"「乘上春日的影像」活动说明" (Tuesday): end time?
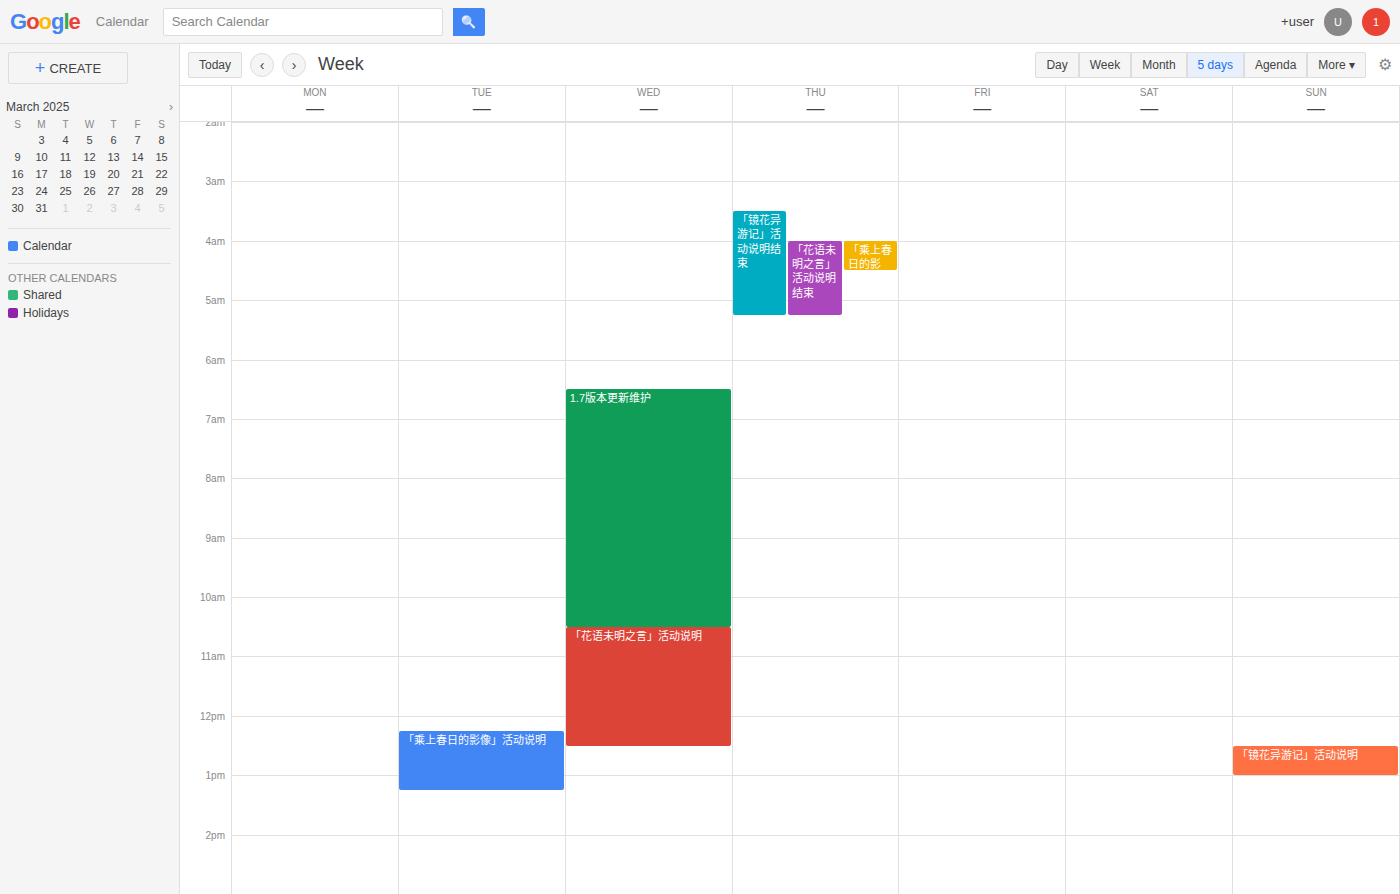
1:15 PM